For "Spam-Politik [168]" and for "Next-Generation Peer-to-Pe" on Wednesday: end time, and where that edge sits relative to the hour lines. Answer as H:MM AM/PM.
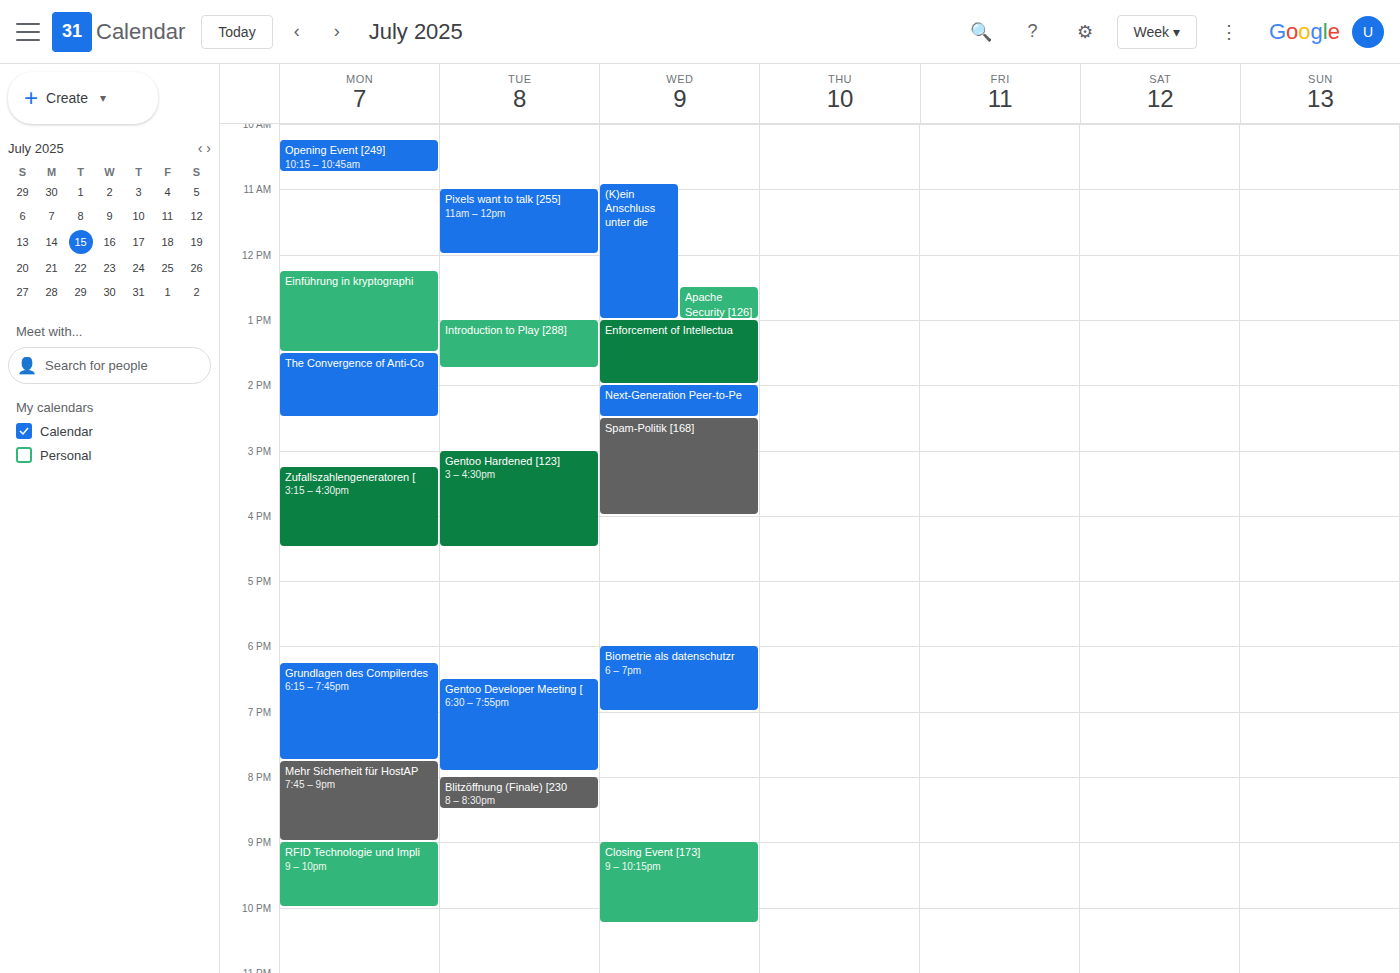
"Spam-Politik [168]": 4:00 PM, exactly on the 4 PM line. "Next-Generation Peer-to-Pe": 2:30 PM, halfway between the 2 PM and 3 PM lines.